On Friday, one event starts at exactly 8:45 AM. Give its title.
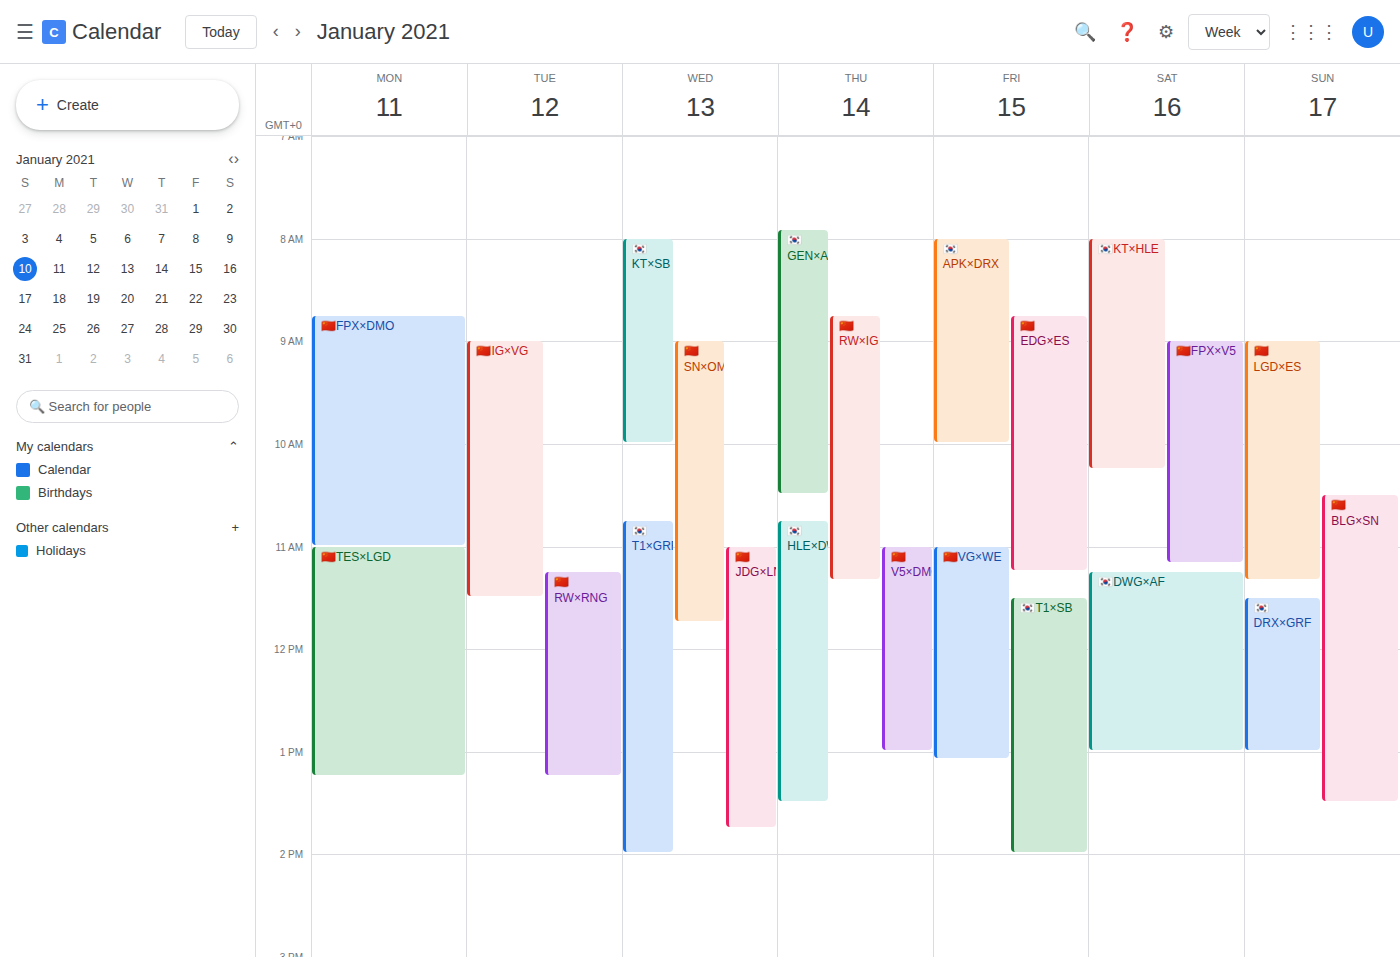
"🇨🇳EDG×ES"